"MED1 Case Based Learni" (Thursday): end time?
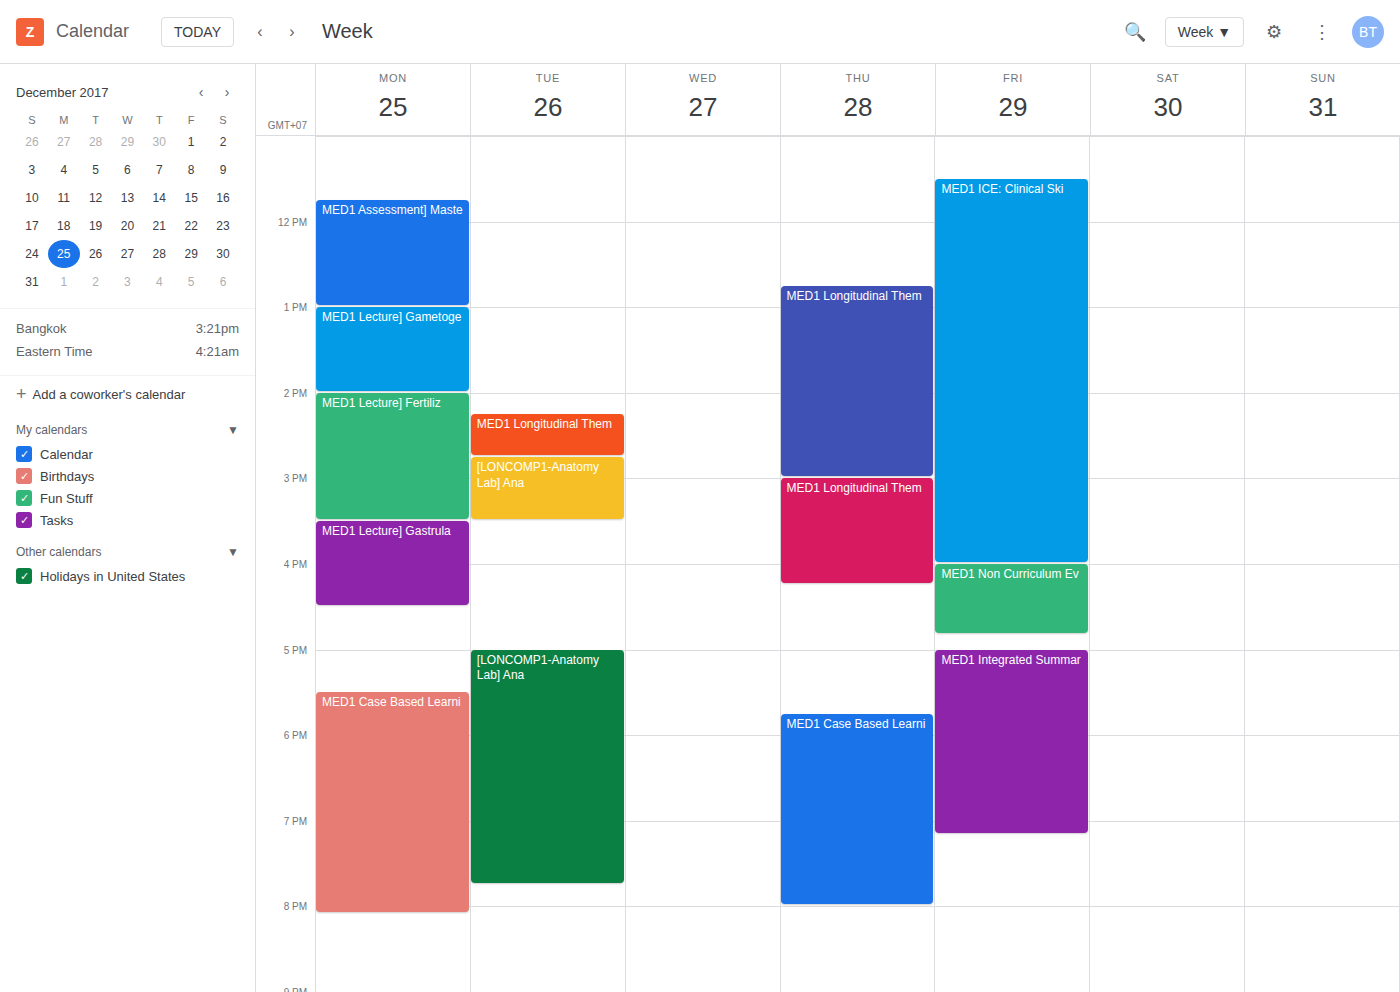
8:00 PM